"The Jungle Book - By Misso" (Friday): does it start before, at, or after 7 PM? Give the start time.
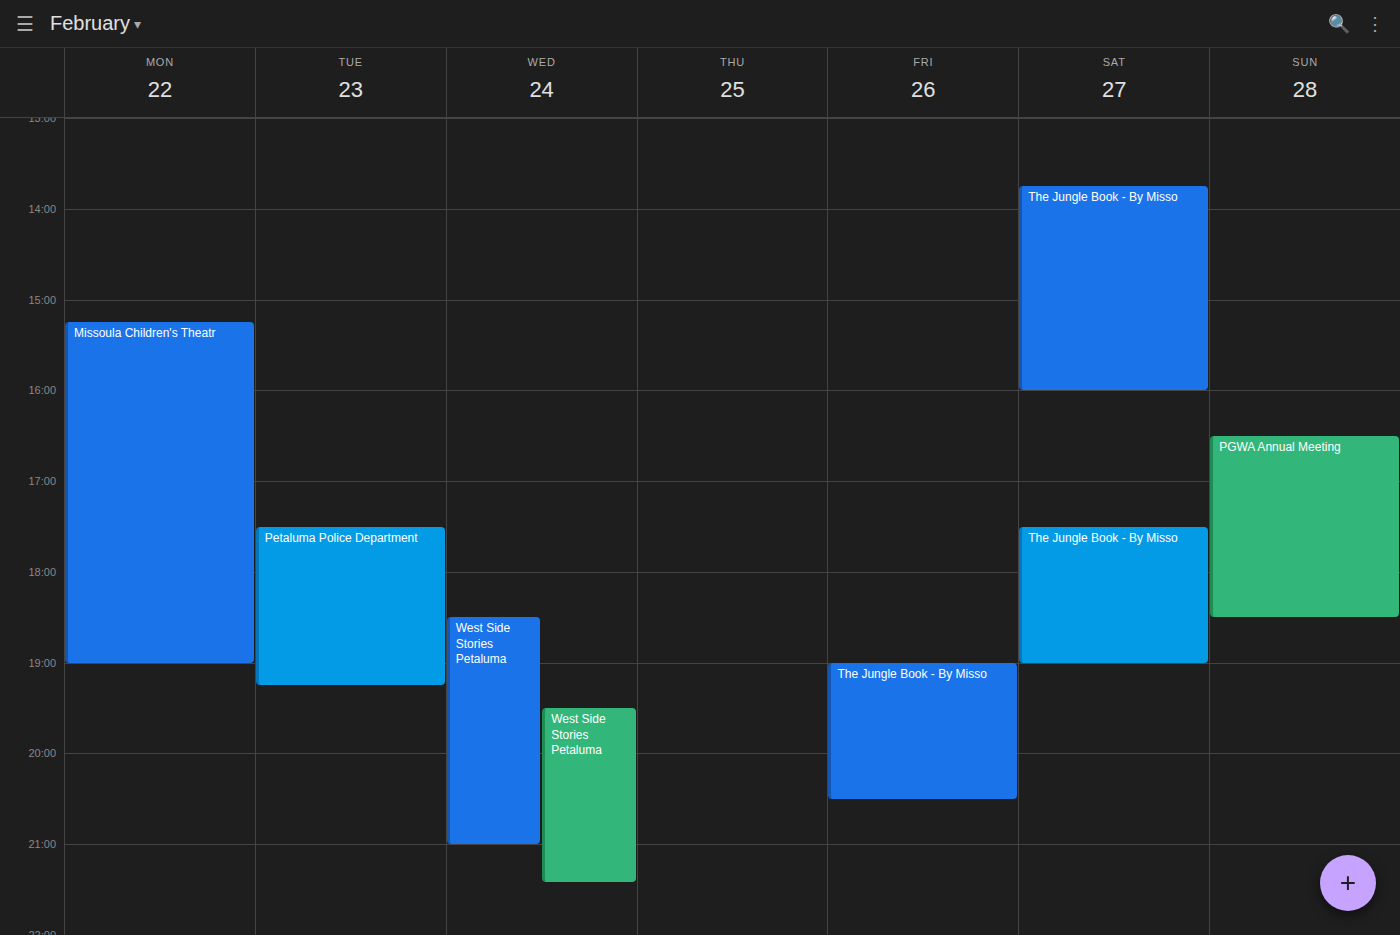
7:00 PM -- exactly at 7 PM, on the 7 PM line.